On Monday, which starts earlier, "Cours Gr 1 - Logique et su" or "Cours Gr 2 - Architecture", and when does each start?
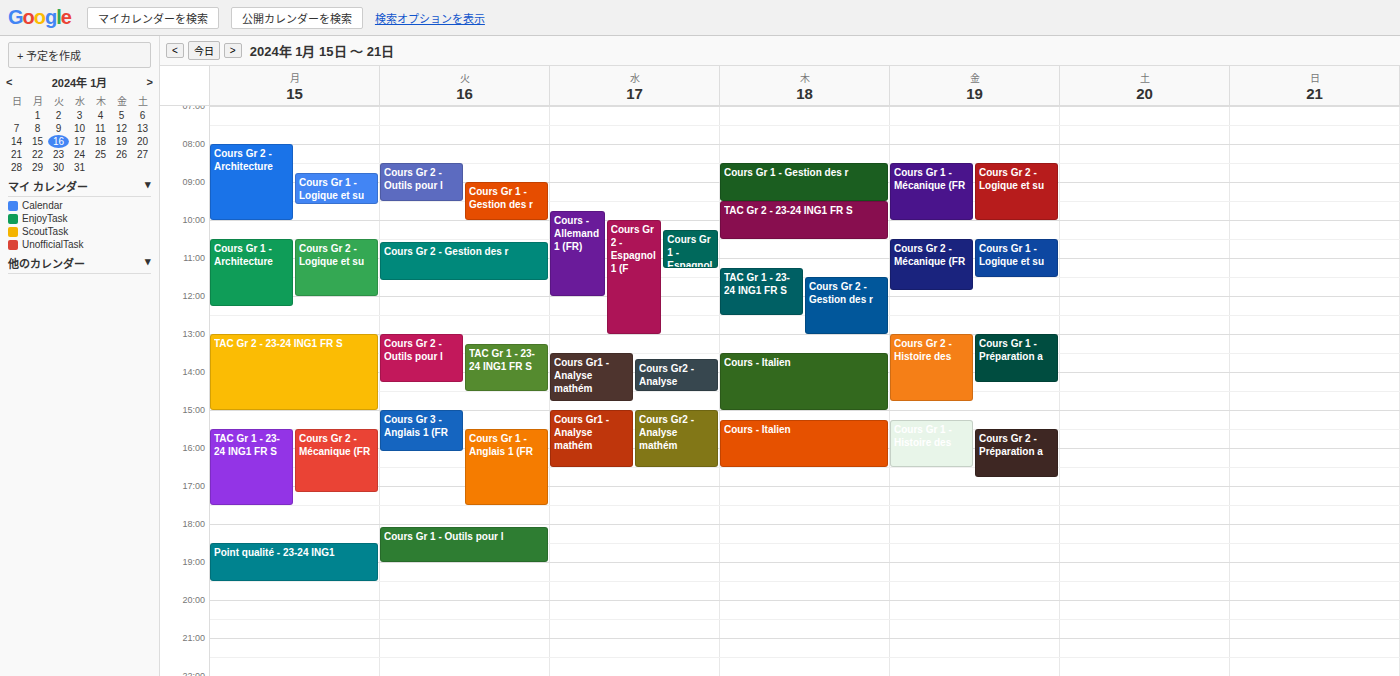
"Cours Gr 2 - Architecture" 8:00 AM; "Cours Gr 1 - Logique et su" 8:45 AM.